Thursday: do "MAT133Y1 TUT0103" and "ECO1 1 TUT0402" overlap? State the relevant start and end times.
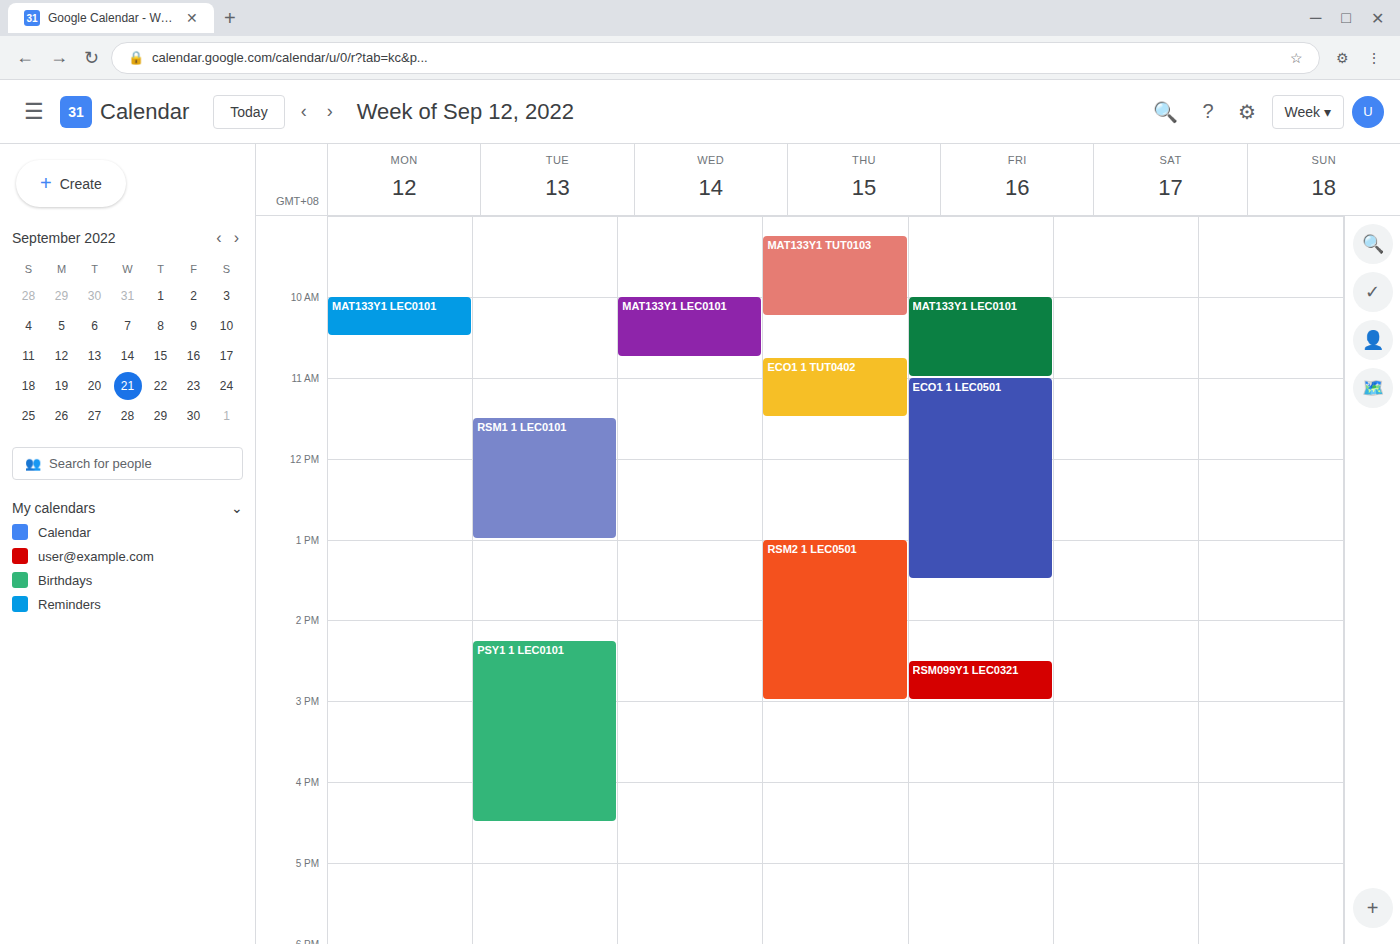
"MAT133Y1 TUT0103" ends at 10:15 AM and "ECO1 1 TUT0402" starts at 10:45 AM -- no overlap.